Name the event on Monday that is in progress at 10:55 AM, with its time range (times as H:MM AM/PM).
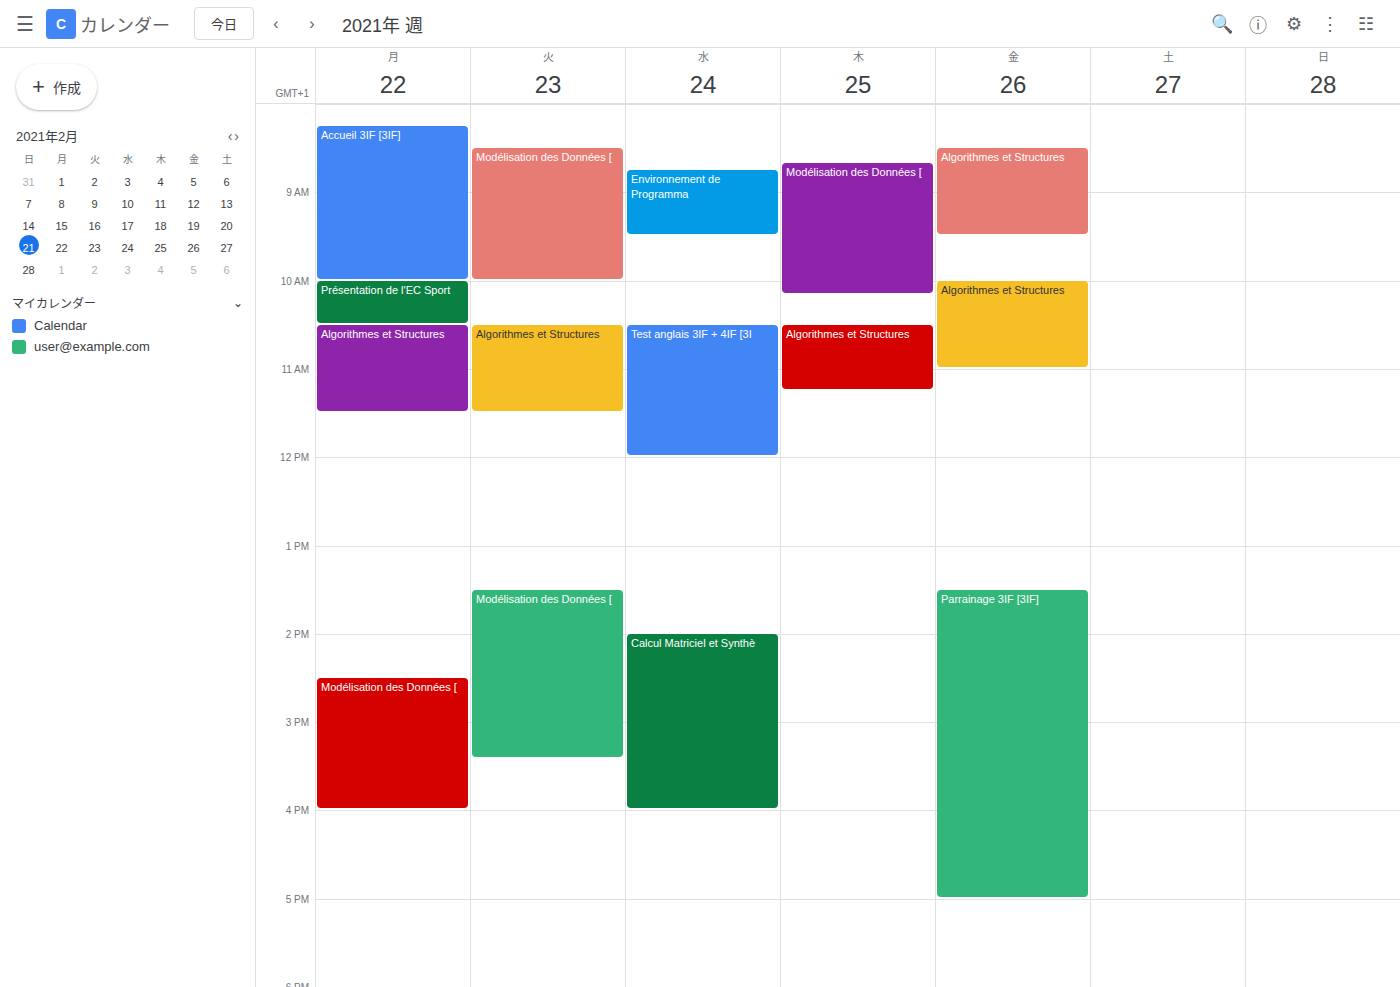
"Algorithmes et Structures", 10:30 AM to 11:30 AM